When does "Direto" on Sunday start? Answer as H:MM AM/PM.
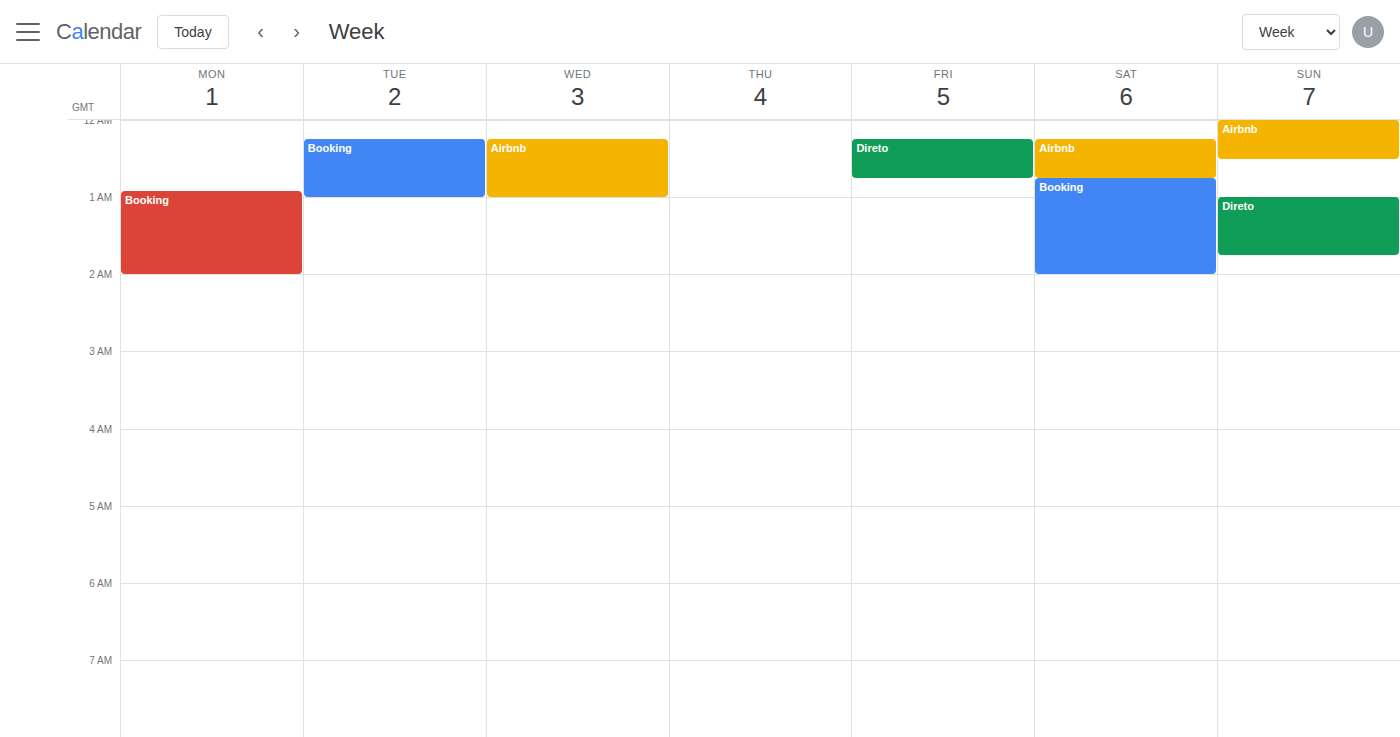
1:00 AM